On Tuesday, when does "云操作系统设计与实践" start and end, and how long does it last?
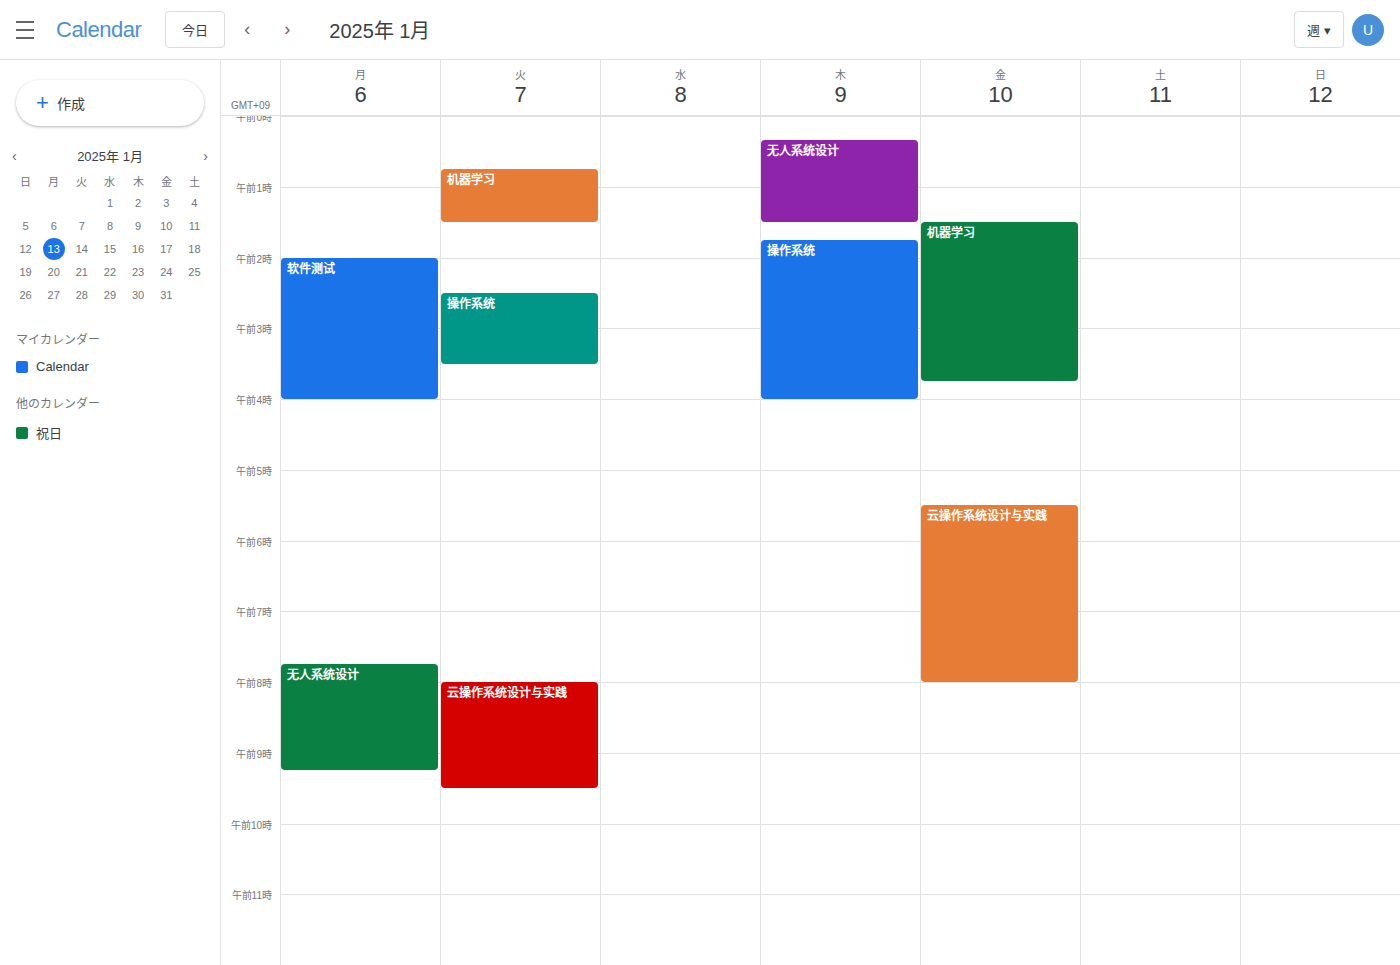
8:00 AM to 9:30 AM, 1 hour 30 minutes